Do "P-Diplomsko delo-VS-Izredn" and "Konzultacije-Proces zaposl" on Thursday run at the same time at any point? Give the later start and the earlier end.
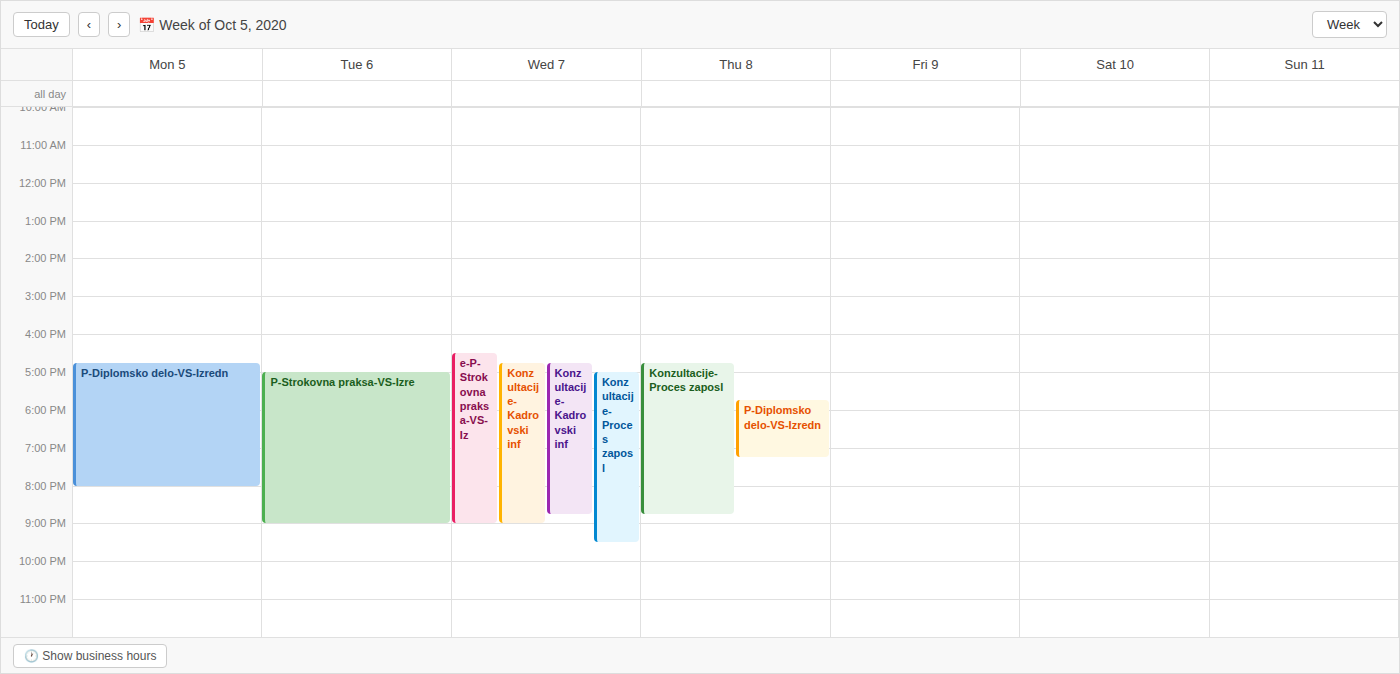
"P-Diplomsko delo-VS-Izredn" runs 5:45 PM to 7:15 PM, inside "Konzultacije-Proces zaposl" -- they overlap.